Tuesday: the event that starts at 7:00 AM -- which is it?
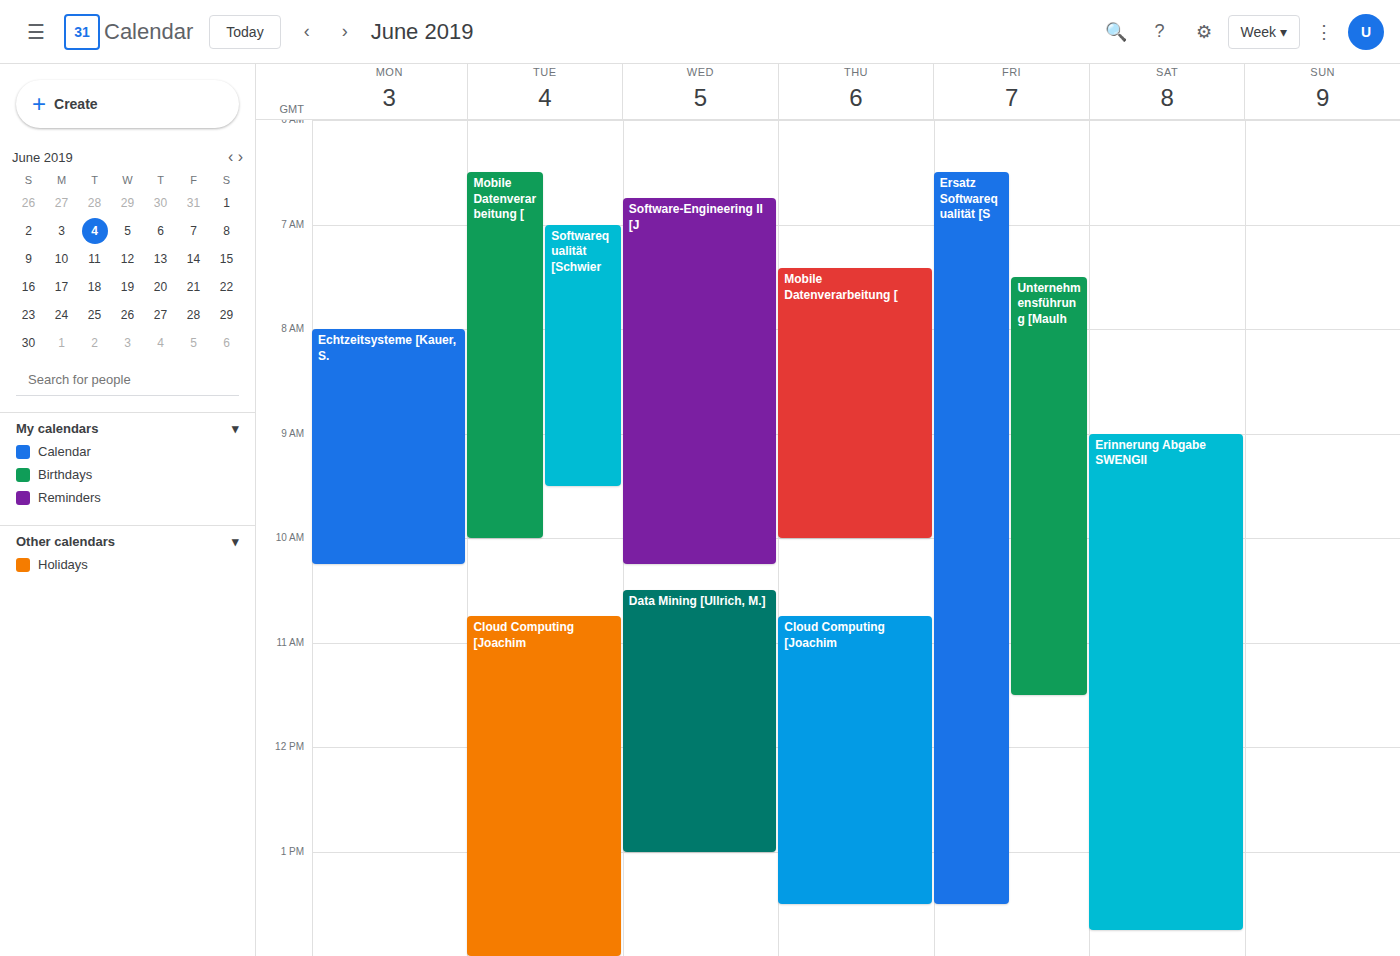
"Softwarequalität [Schwier"